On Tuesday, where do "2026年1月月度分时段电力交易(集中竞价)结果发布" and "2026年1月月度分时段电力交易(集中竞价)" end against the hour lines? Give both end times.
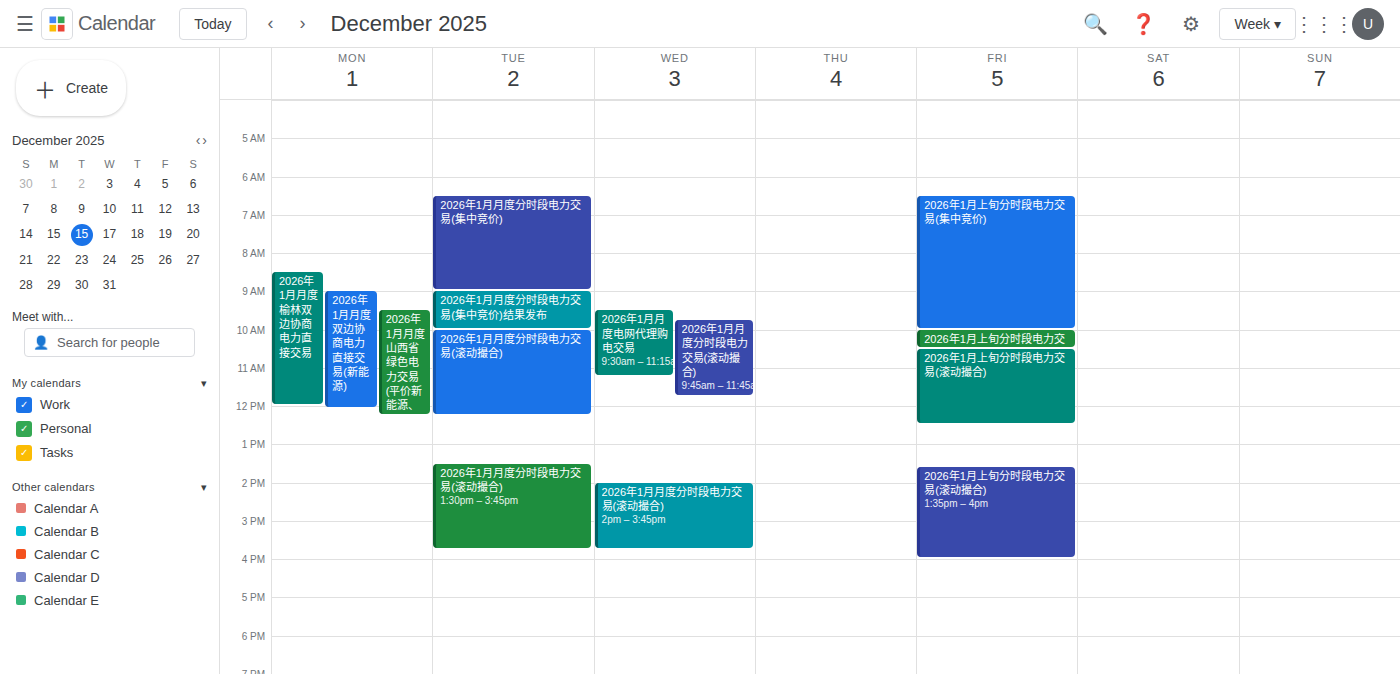
"2026年1月月度分时段电力交易(集中竞价)结果发布": 10:00 AM, exactly on the 10 AM line. "2026年1月月度分时段电力交易(集中竞价)": 9:00 AM, exactly on the 9 AM line.